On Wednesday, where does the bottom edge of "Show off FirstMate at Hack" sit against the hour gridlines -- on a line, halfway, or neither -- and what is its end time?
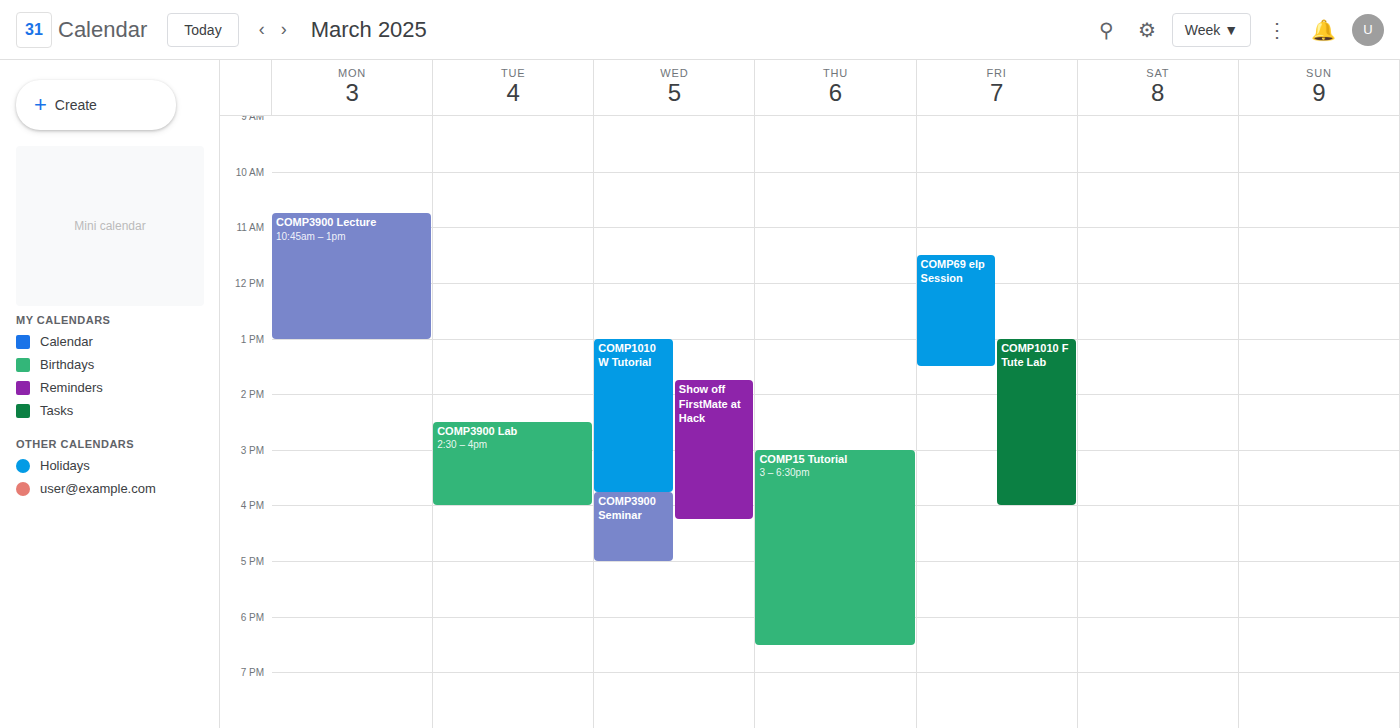
4:15 PM -- neither: a quarter of the way from the 4 PM line to the 5 PM line.